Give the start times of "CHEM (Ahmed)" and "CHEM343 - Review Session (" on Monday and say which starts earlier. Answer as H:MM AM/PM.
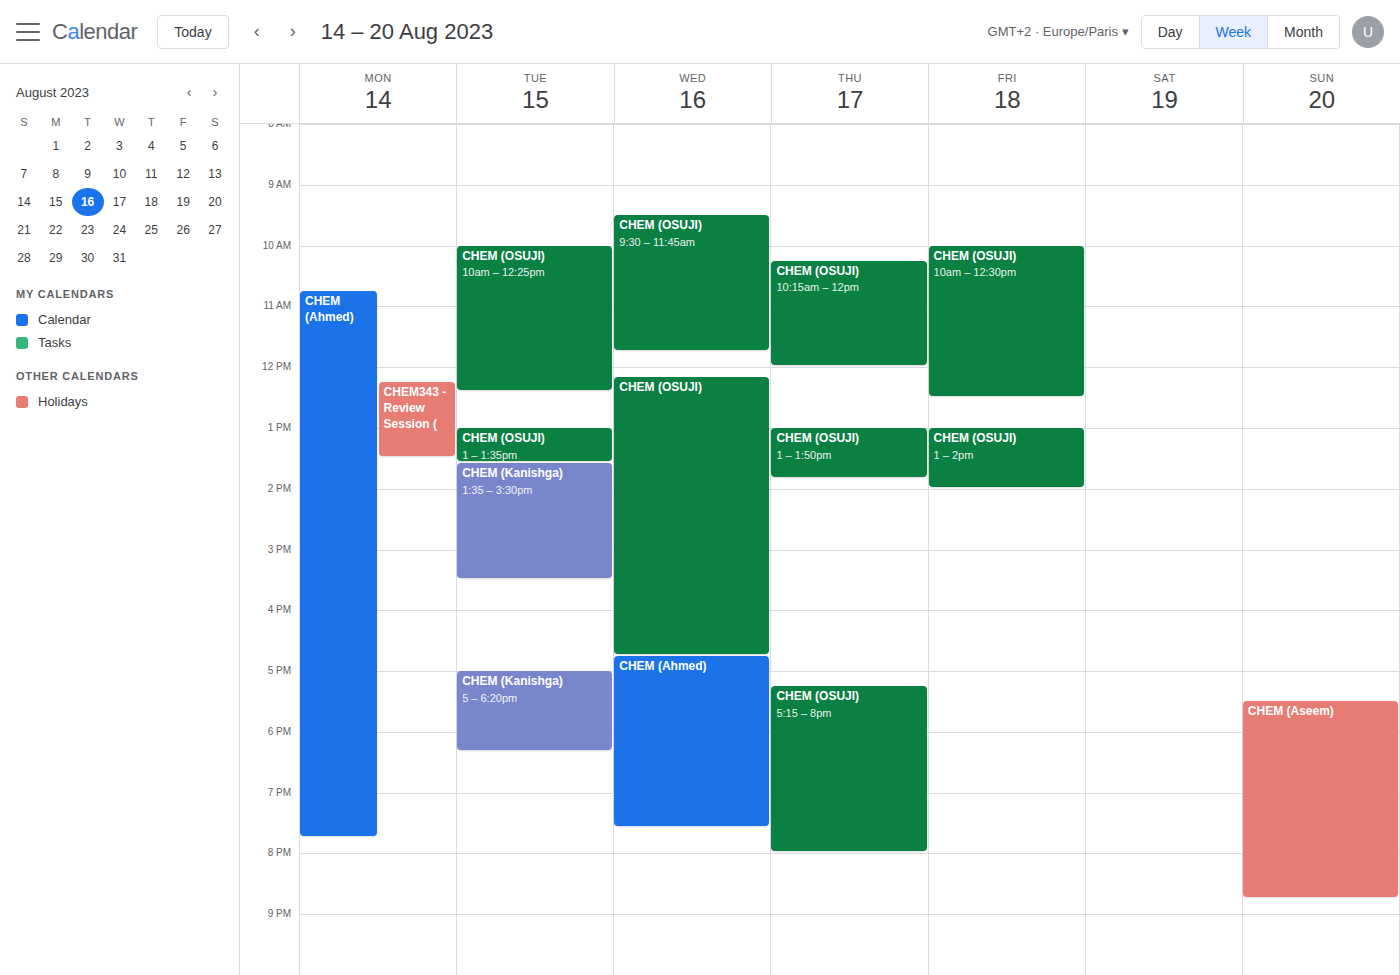
"CHEM (Ahmed)" 10:45 AM; "CHEM343 - Review Session (" 12:15 PM.